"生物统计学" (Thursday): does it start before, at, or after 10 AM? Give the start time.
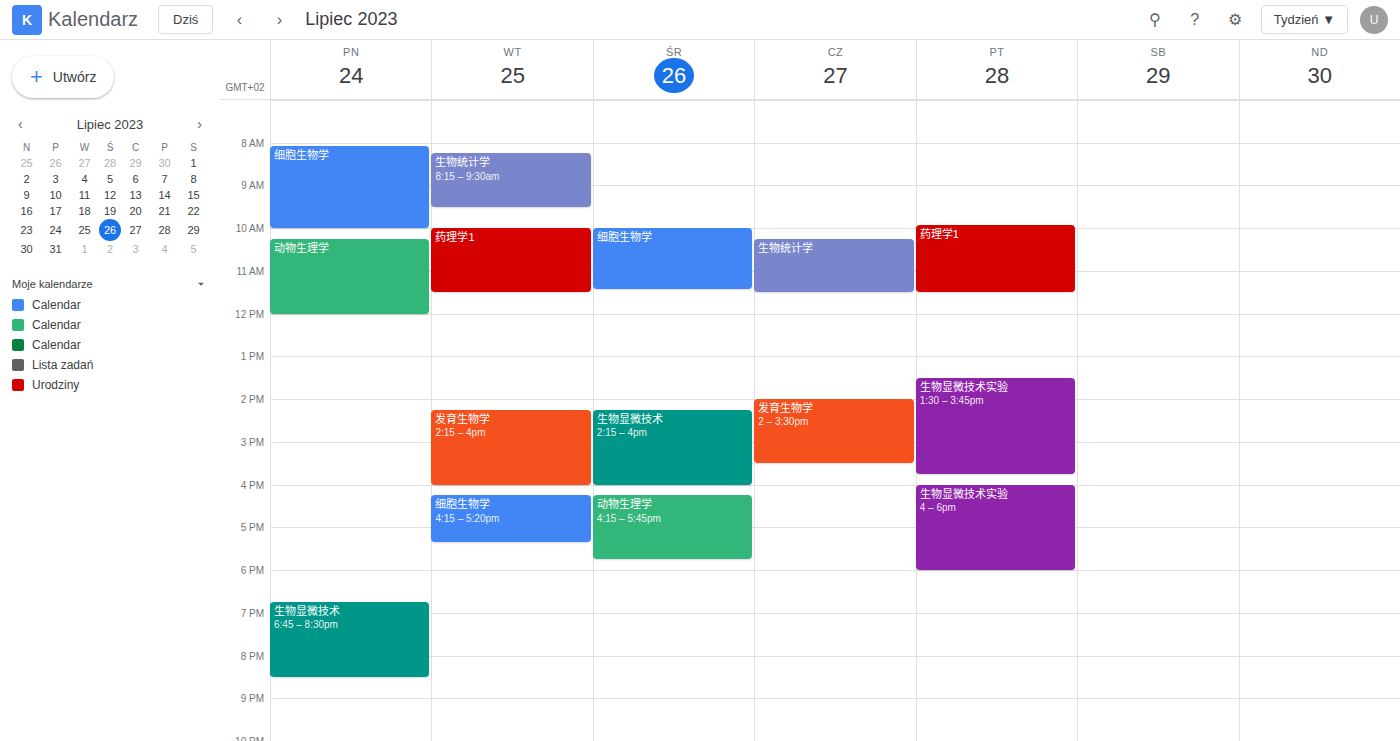
10:15 AM -- after 10 AM, 15 minutes below the 10 AM line.